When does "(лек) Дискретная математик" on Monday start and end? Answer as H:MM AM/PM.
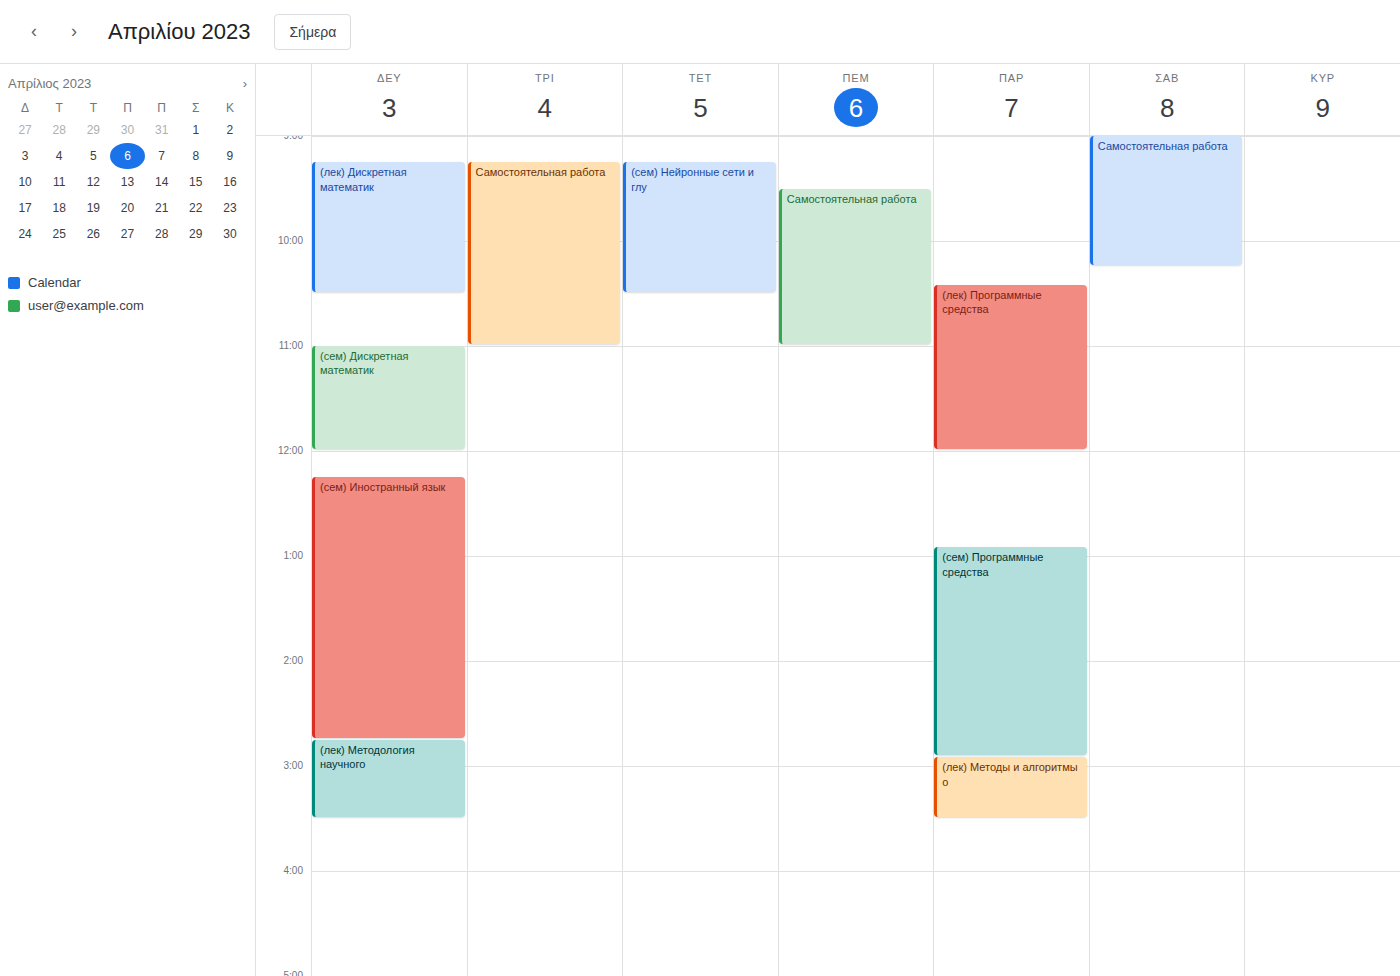
9:15 AM to 10:30 AM